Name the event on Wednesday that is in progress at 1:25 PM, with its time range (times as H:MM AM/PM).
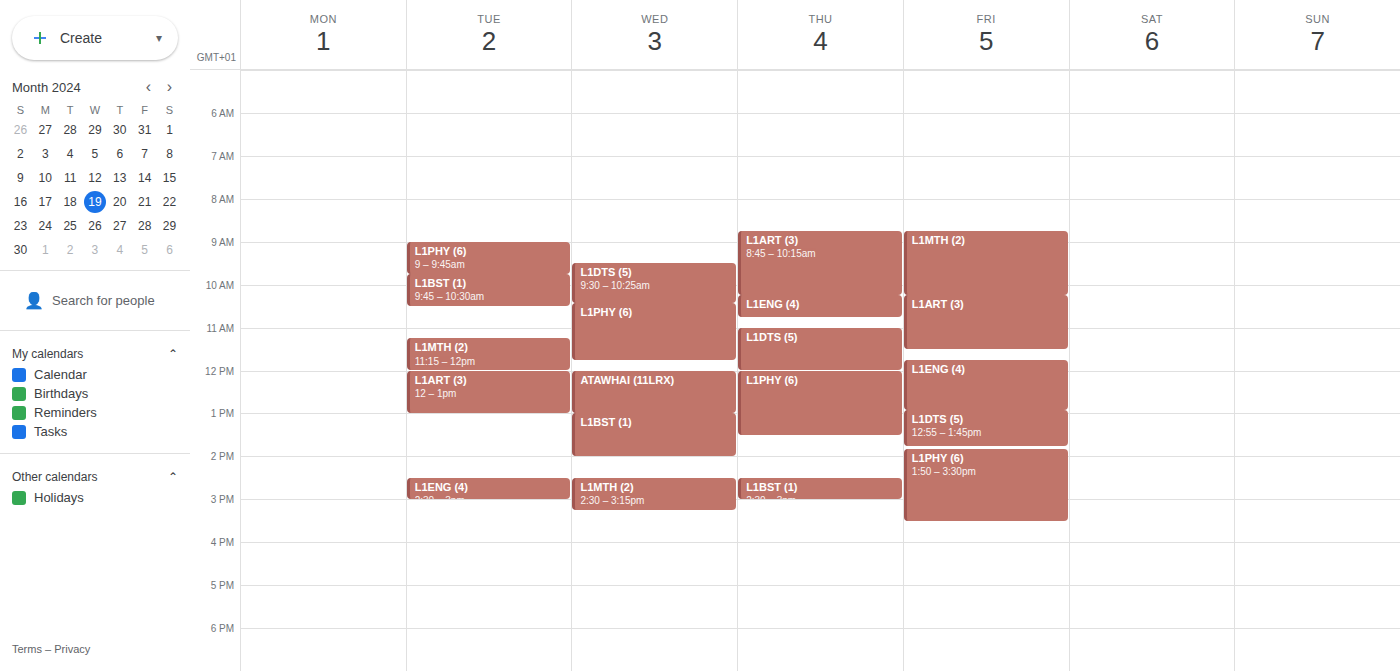
"L1BST (1)", 1:00 PM to 2:00 PM